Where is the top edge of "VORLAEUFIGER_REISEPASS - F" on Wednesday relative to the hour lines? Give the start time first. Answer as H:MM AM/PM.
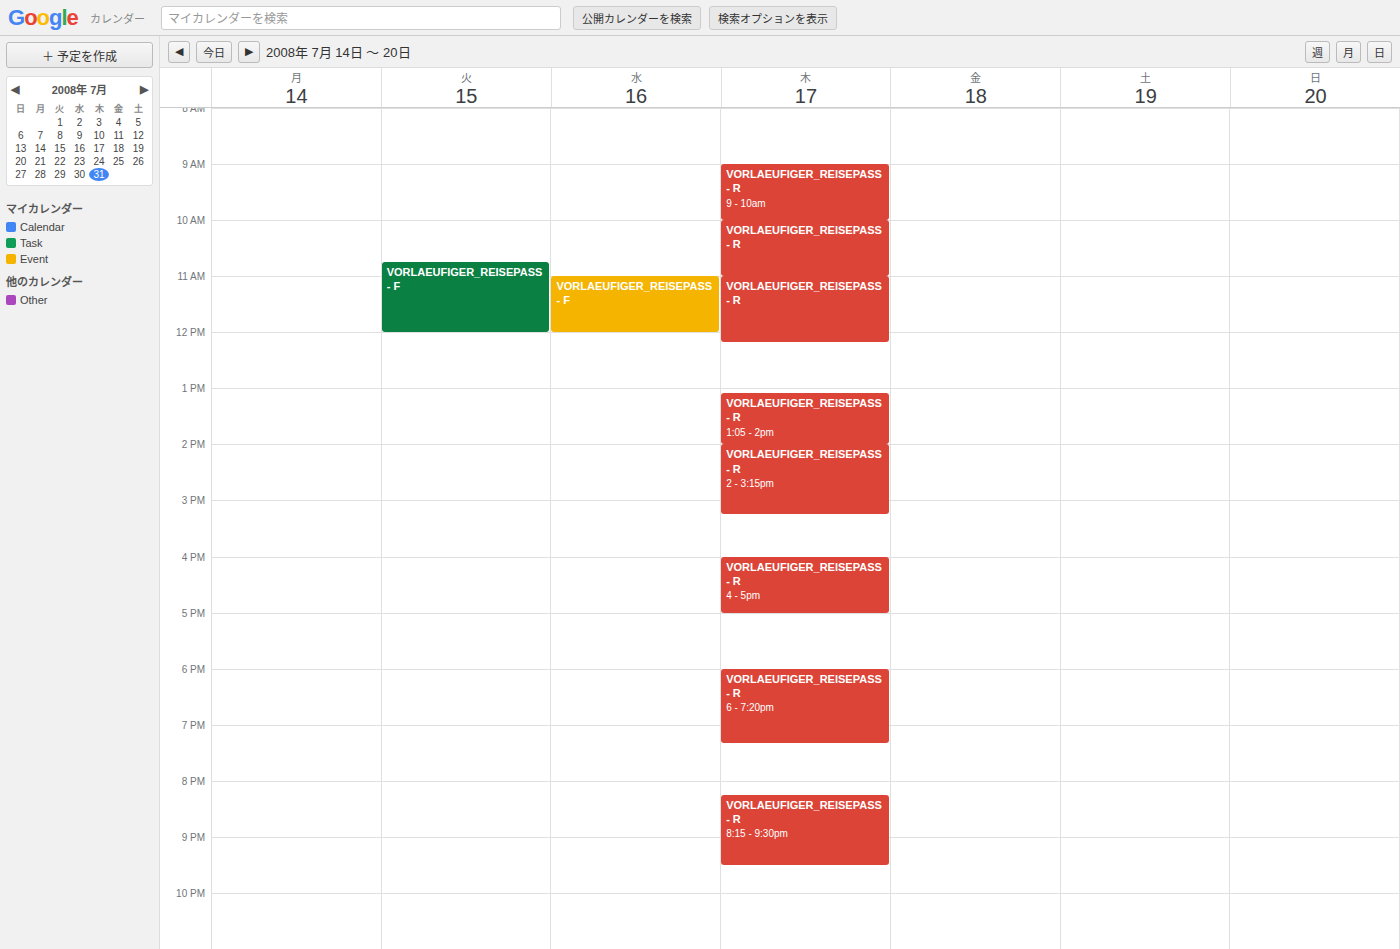
11:00 AM -- exactly on the 11 AM line.